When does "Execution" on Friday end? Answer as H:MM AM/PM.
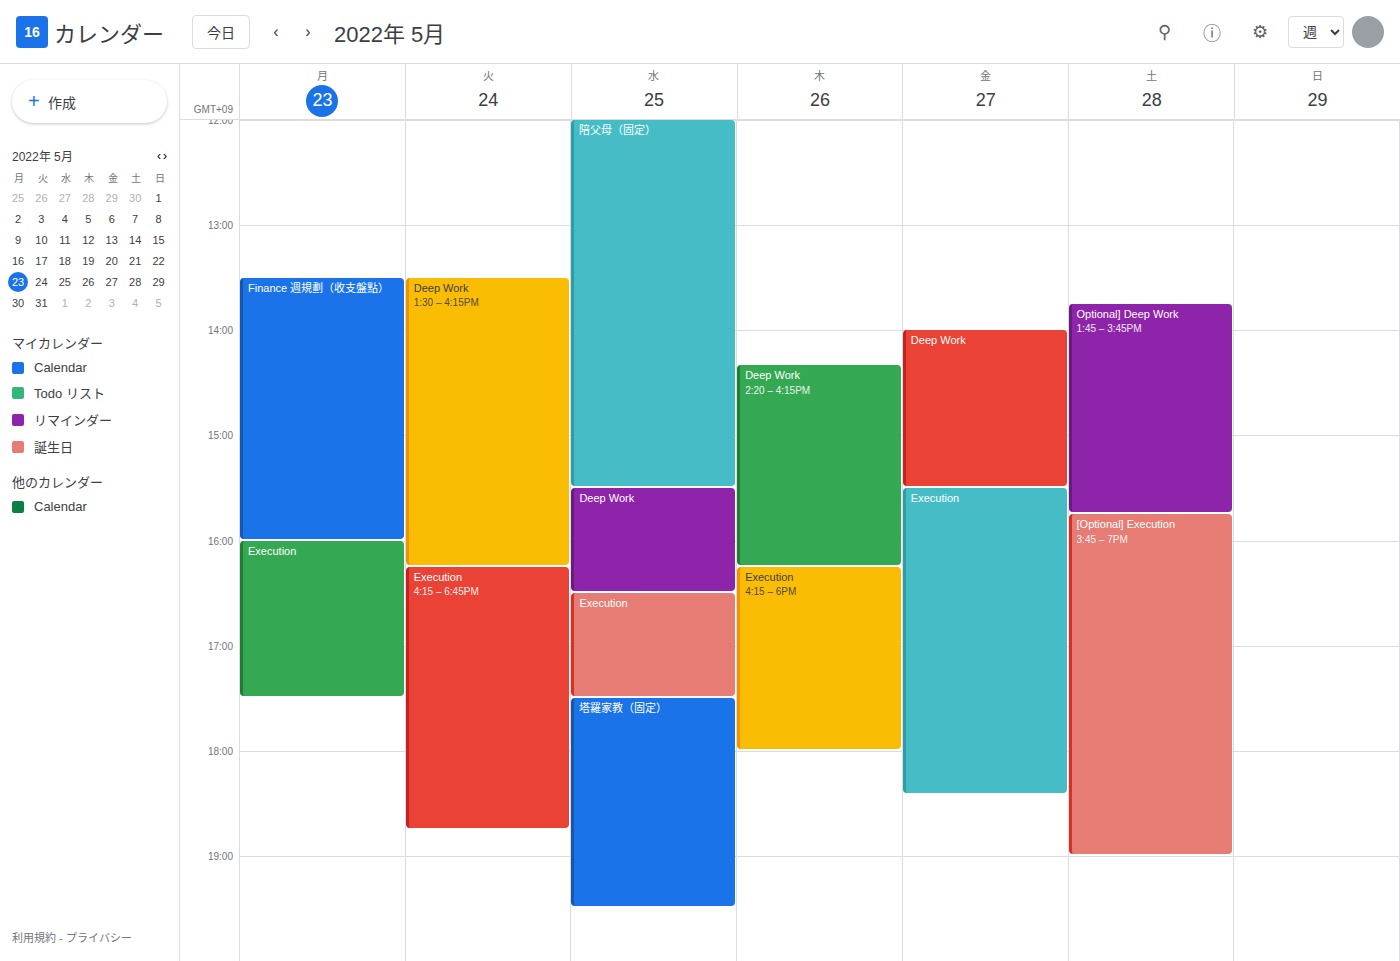
6:25 PM